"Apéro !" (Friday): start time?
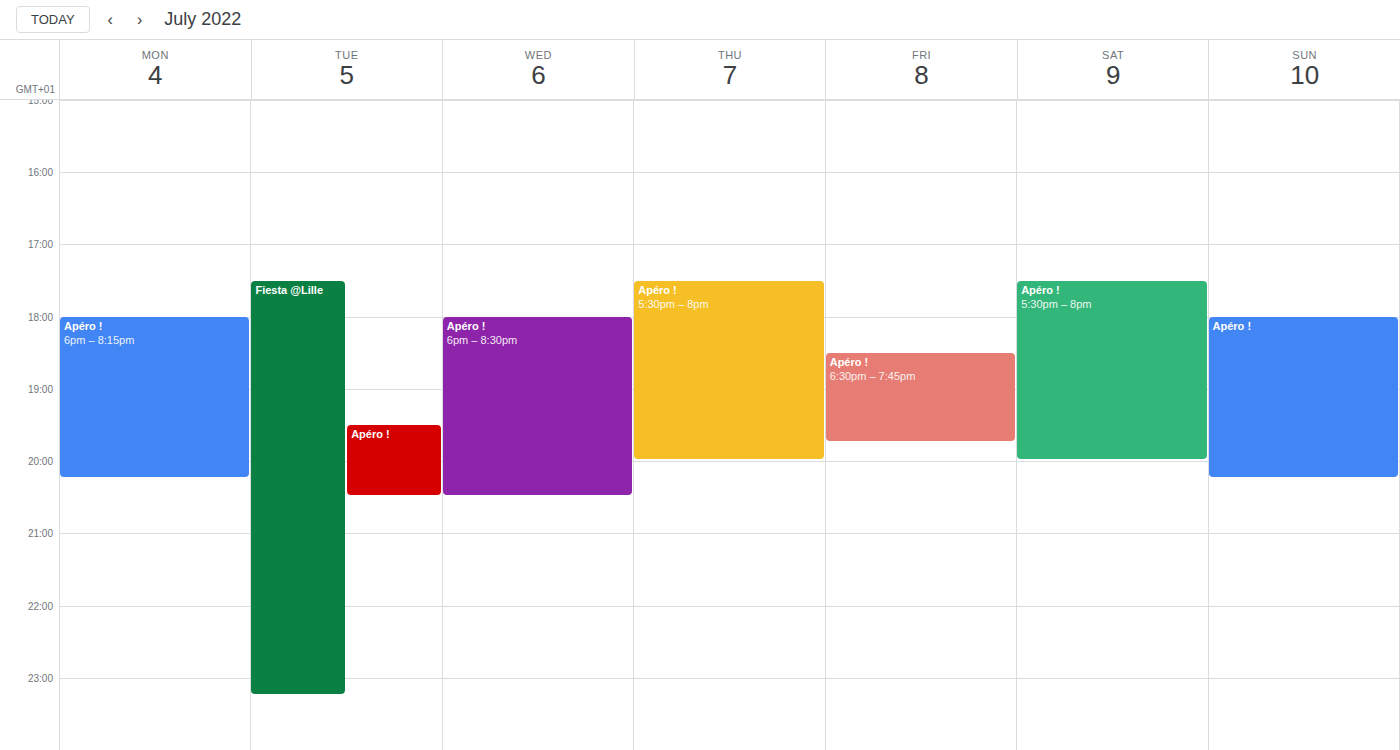
6:30 PM